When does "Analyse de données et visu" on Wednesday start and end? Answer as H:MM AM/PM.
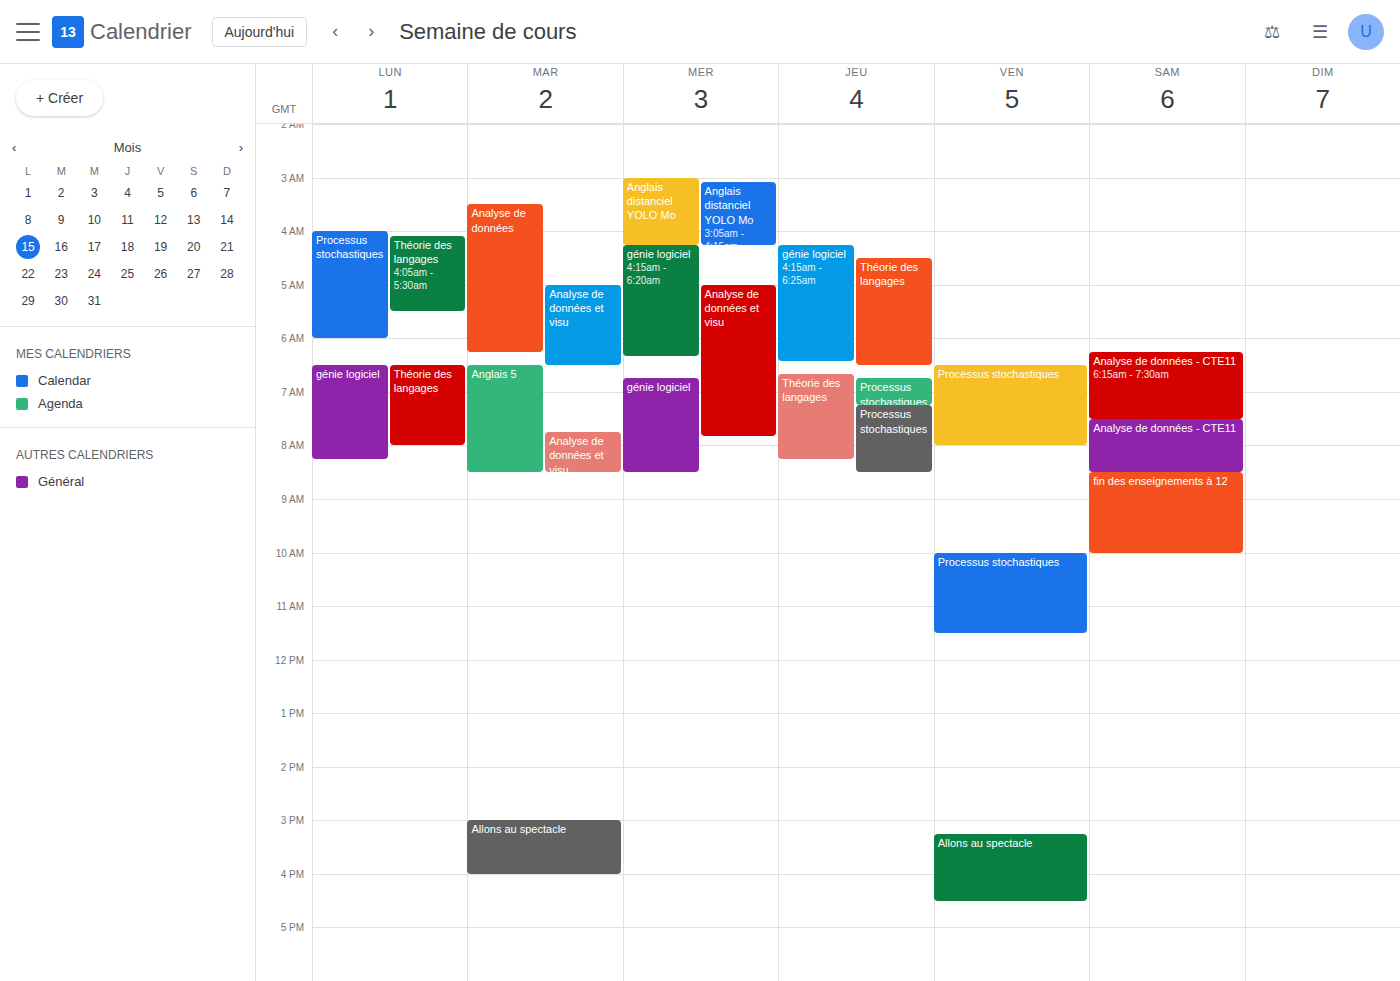
5:00 AM to 7:50 AM